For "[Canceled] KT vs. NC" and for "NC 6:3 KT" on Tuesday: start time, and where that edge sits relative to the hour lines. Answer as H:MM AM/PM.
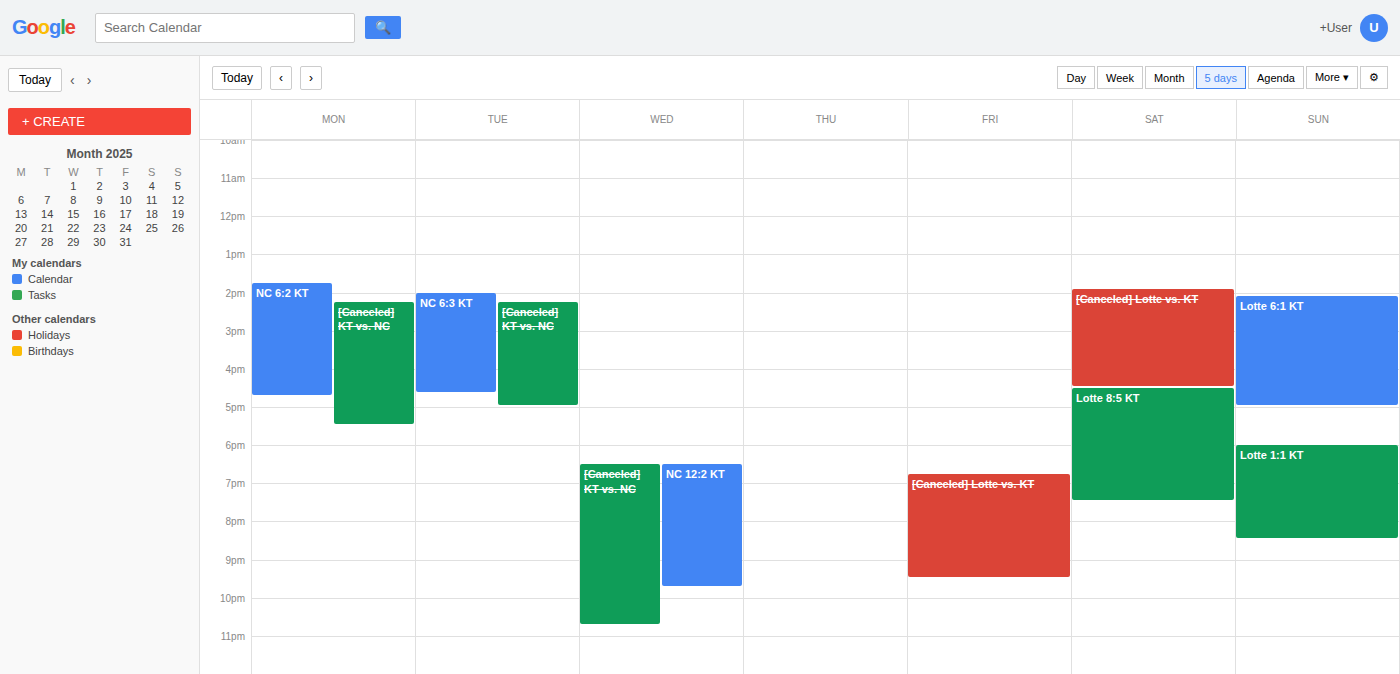
"[Canceled] KT vs. NC": 2:15 PM, neither: a quarter of the way from the 2 PM line to the 3 PM line. "NC 6:3 KT": 2:00 PM, exactly on the 2 PM line.